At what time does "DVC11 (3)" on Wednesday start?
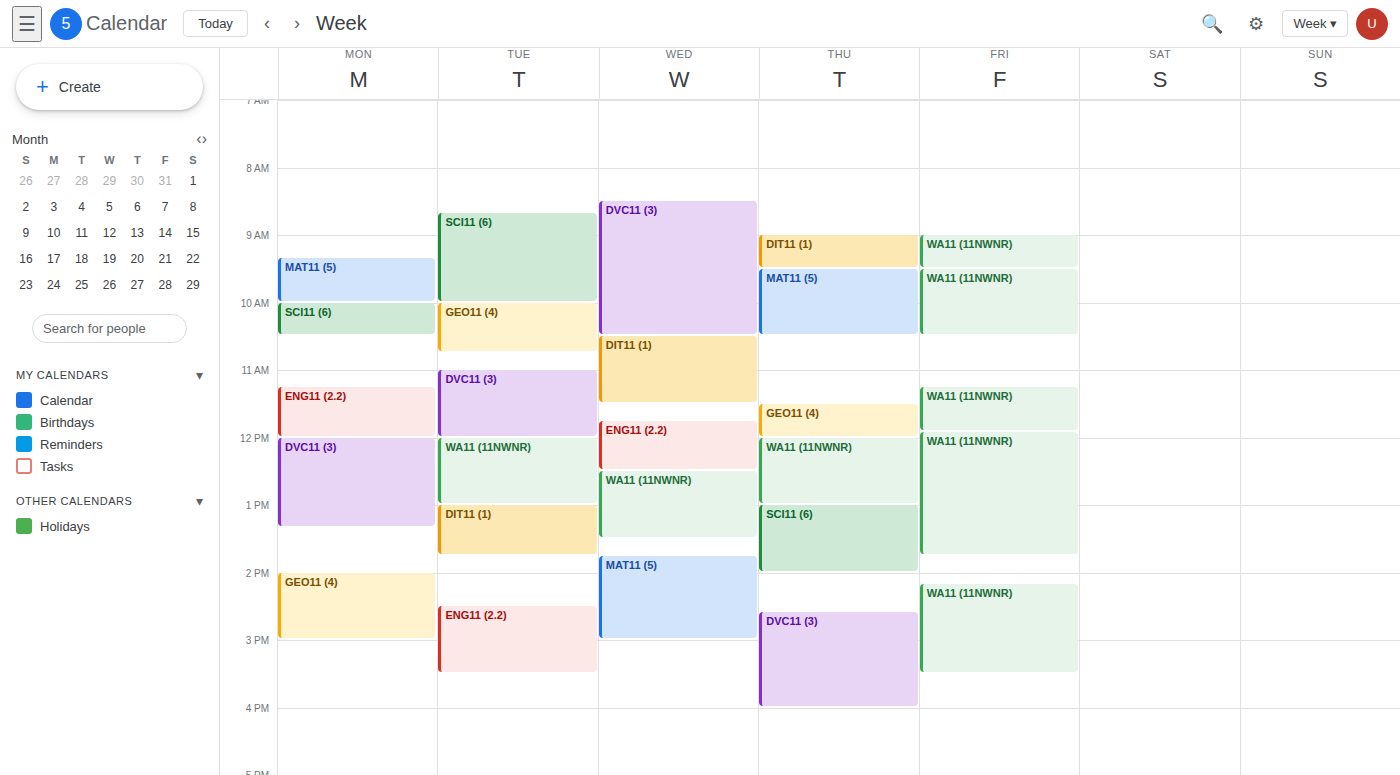
8:30 AM